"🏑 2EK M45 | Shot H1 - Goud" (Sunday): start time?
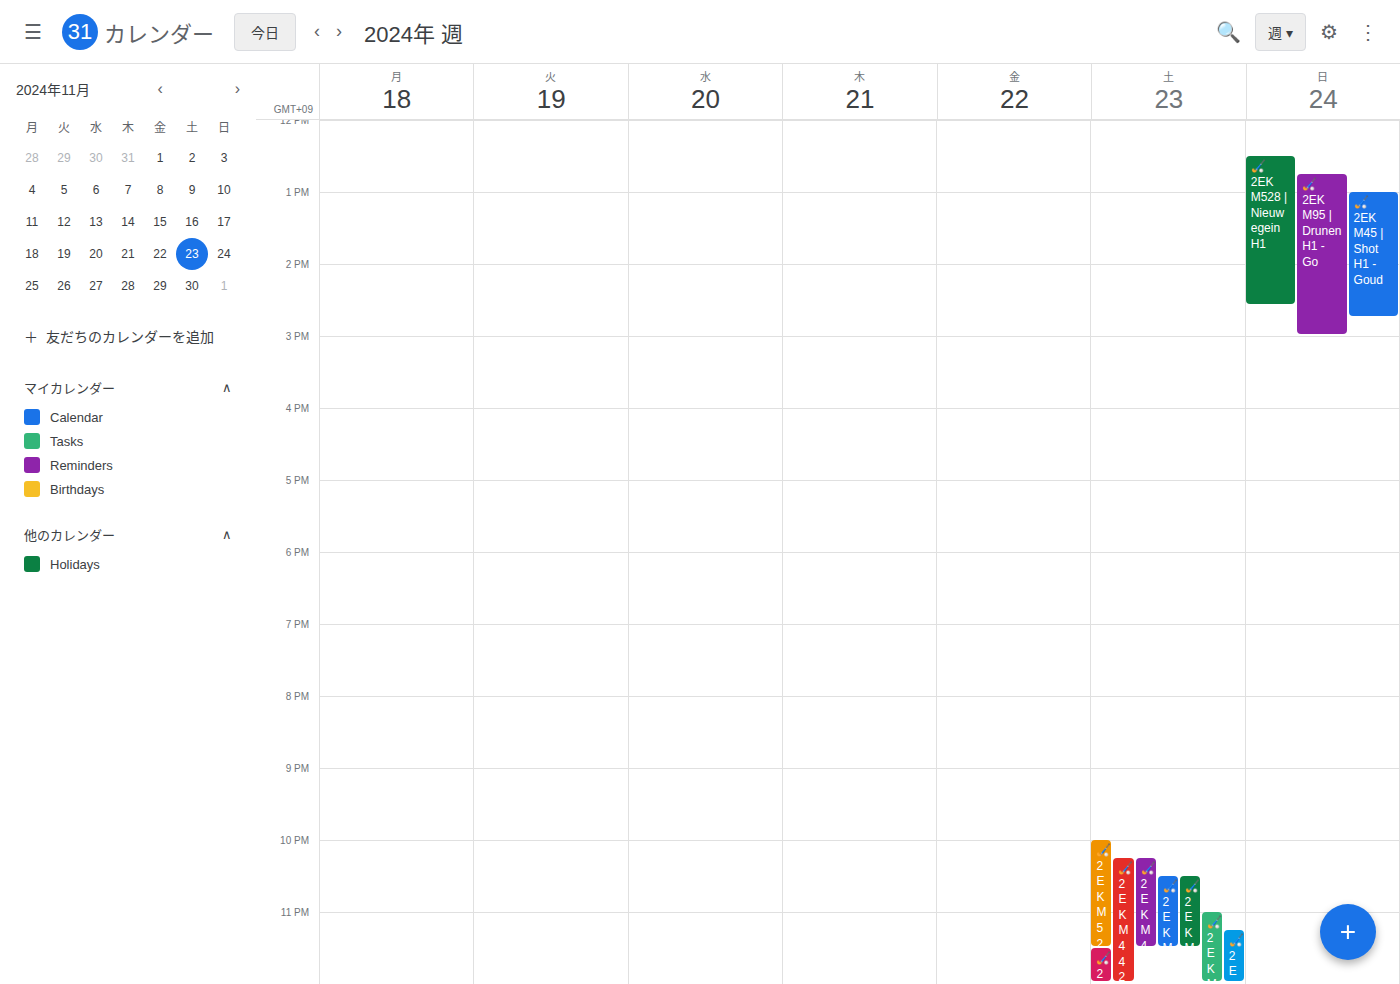
1:00 PM